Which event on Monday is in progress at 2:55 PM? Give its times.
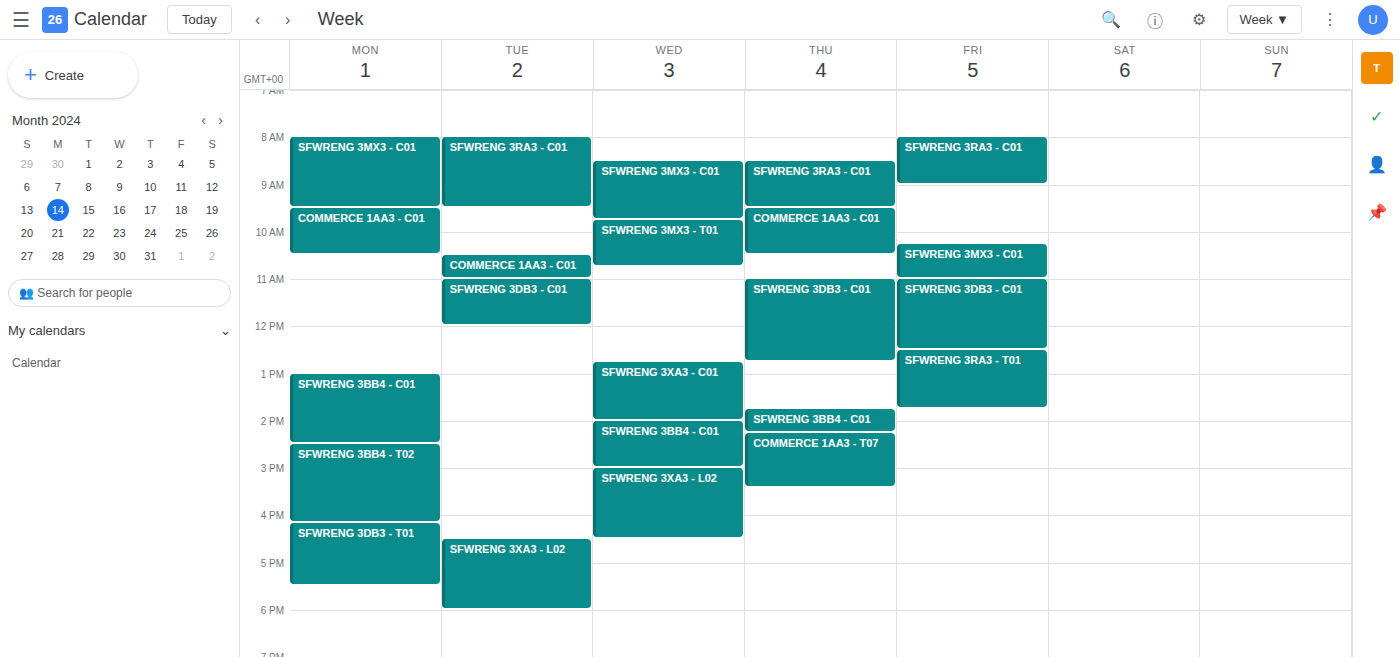
"SFWRENG 3BB4 - T02", 2:30 PM to 4:10 PM